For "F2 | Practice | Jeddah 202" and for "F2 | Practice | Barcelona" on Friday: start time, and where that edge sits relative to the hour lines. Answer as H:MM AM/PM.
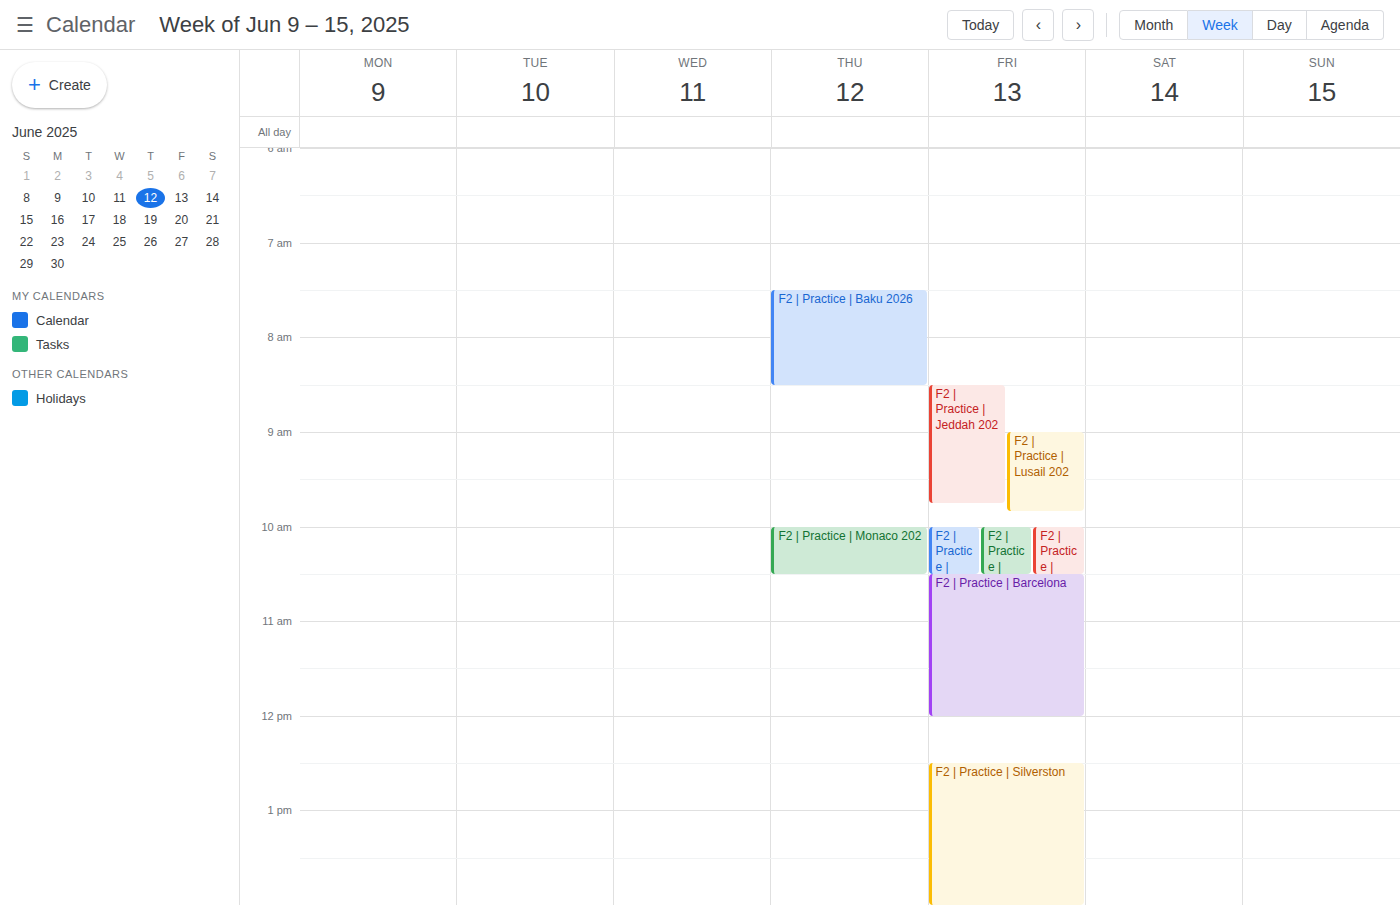
"F2 | Practice | Jeddah 202": 8:30 AM, halfway between the 8 AM and 9 AM lines. "F2 | Practice | Barcelona": 10:30 AM, halfway between the 10 AM and 11 AM lines.